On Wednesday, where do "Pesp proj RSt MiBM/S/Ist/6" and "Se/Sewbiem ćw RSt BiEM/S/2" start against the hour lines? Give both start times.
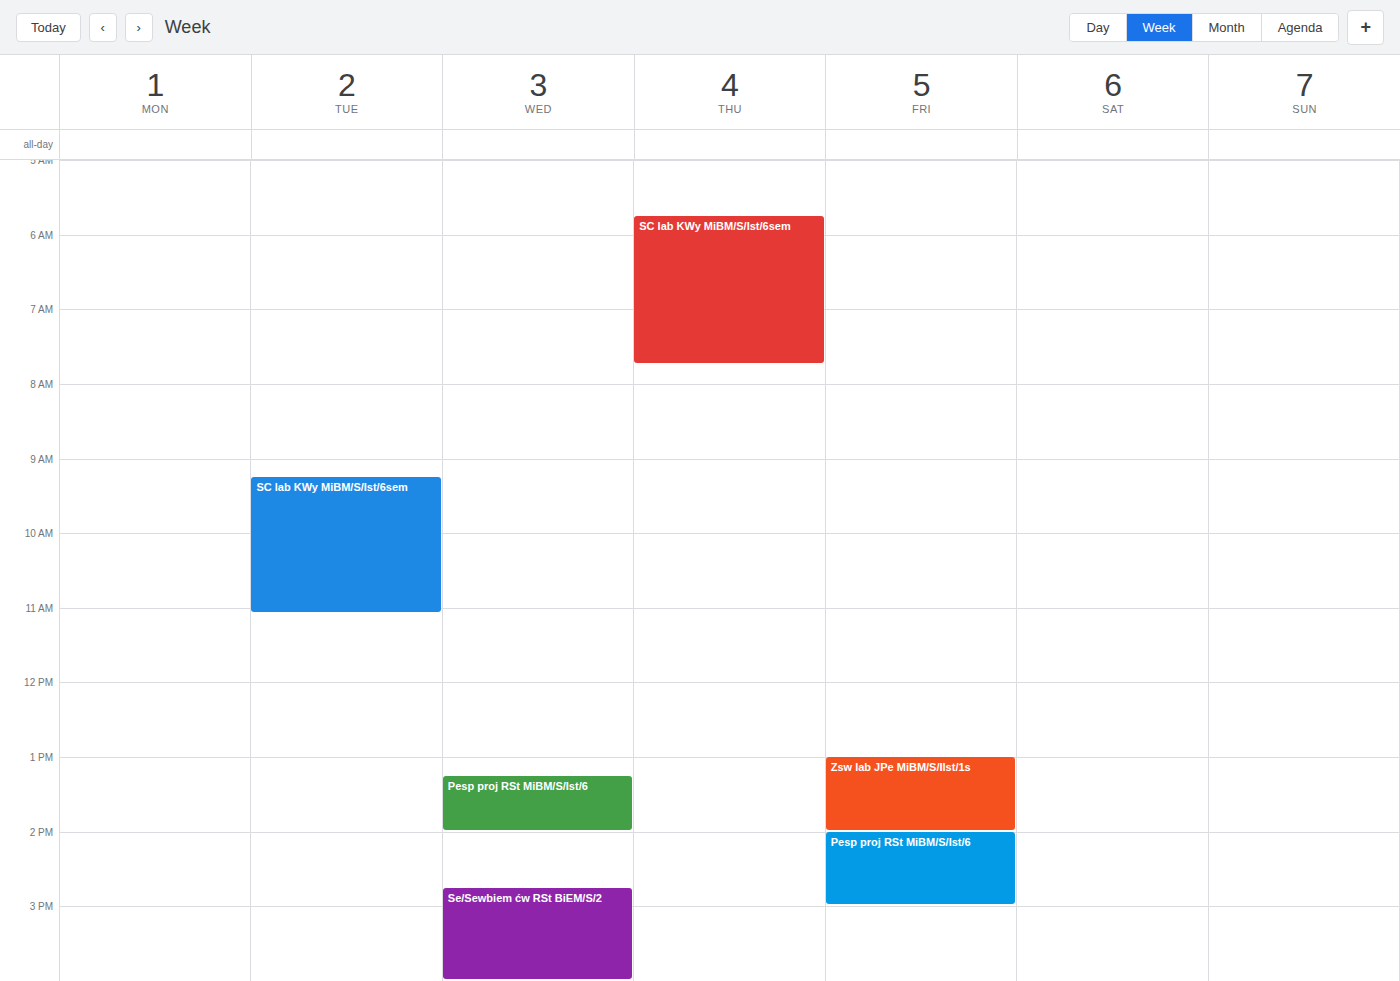
"Pesp proj RSt MiBM/S/Ist/6": 1:15 PM, neither: a quarter of the way from the 1 PM line to the 2 PM line. "Se/Sewbiem ćw RSt BiEM/S/2": 2:45 PM, neither: three quarters of the way from the 2 PM line to the 3 PM line.